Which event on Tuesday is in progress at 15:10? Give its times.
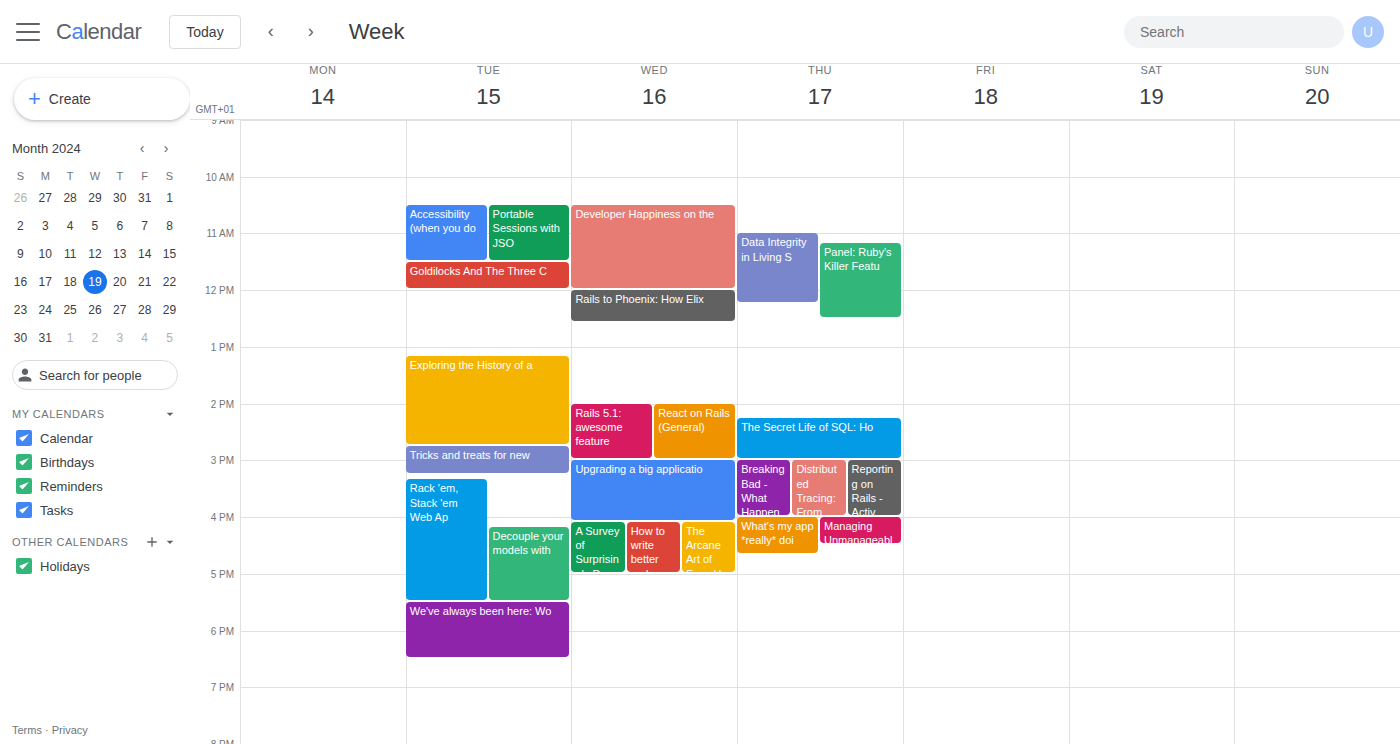
"Tricks and treats for new", 14:45 to 15:15